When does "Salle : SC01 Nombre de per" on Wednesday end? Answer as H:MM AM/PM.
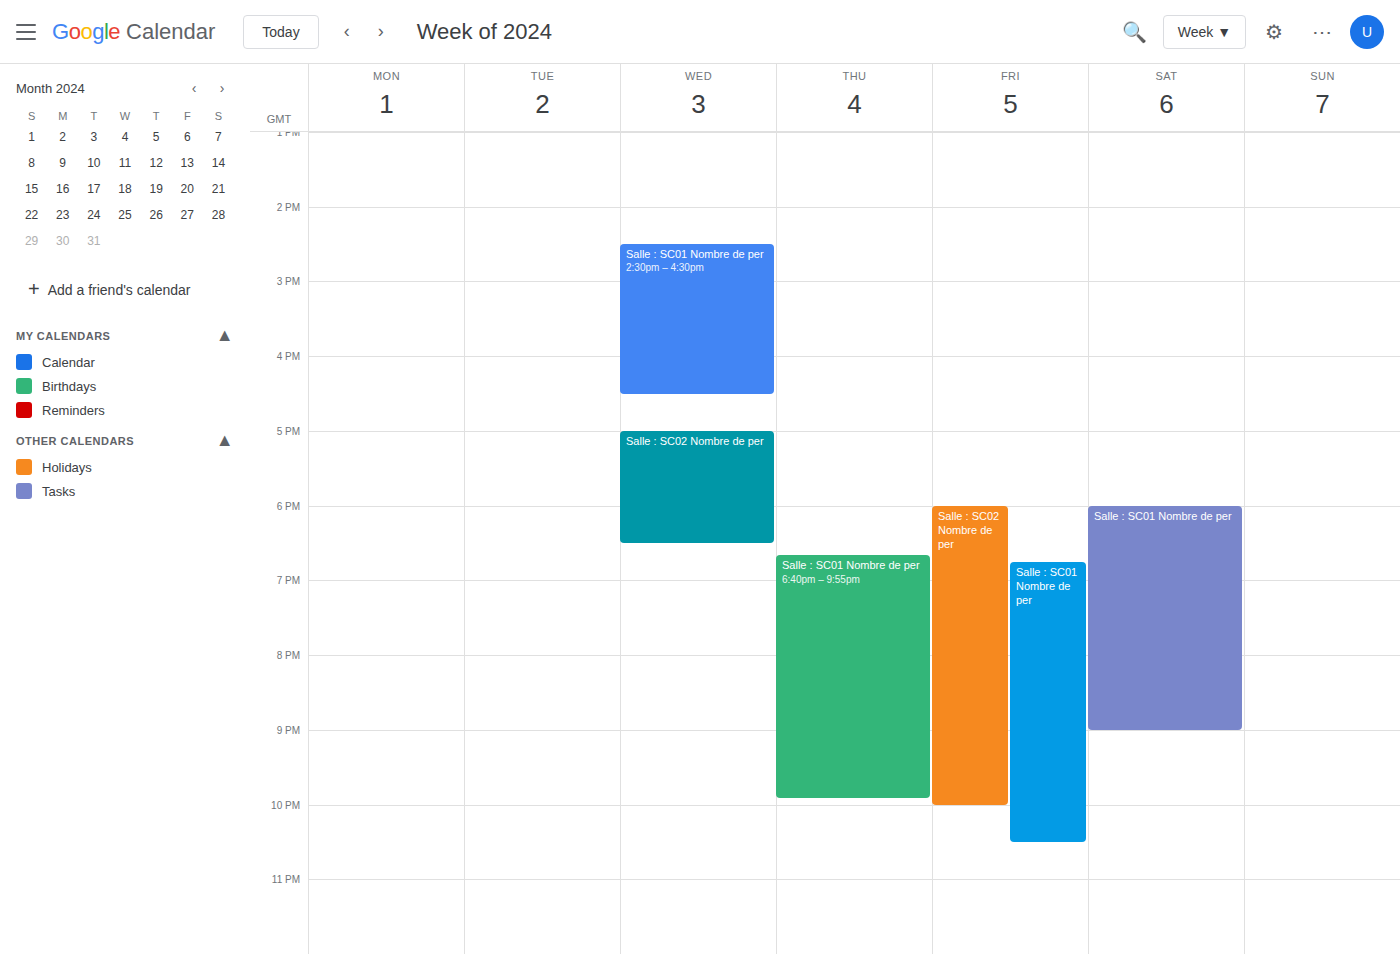
4:30 PM